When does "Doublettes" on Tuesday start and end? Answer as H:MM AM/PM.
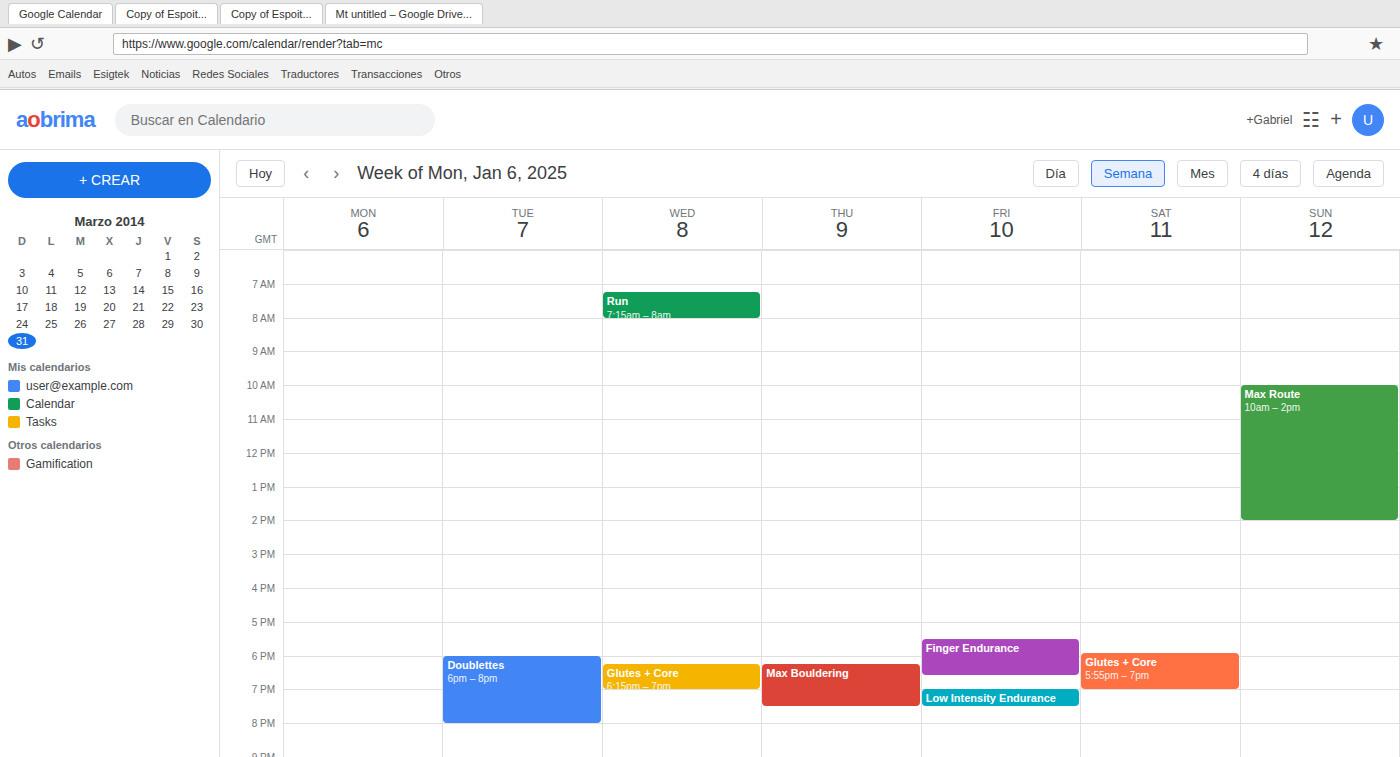
6:00 PM to 8:00 PM